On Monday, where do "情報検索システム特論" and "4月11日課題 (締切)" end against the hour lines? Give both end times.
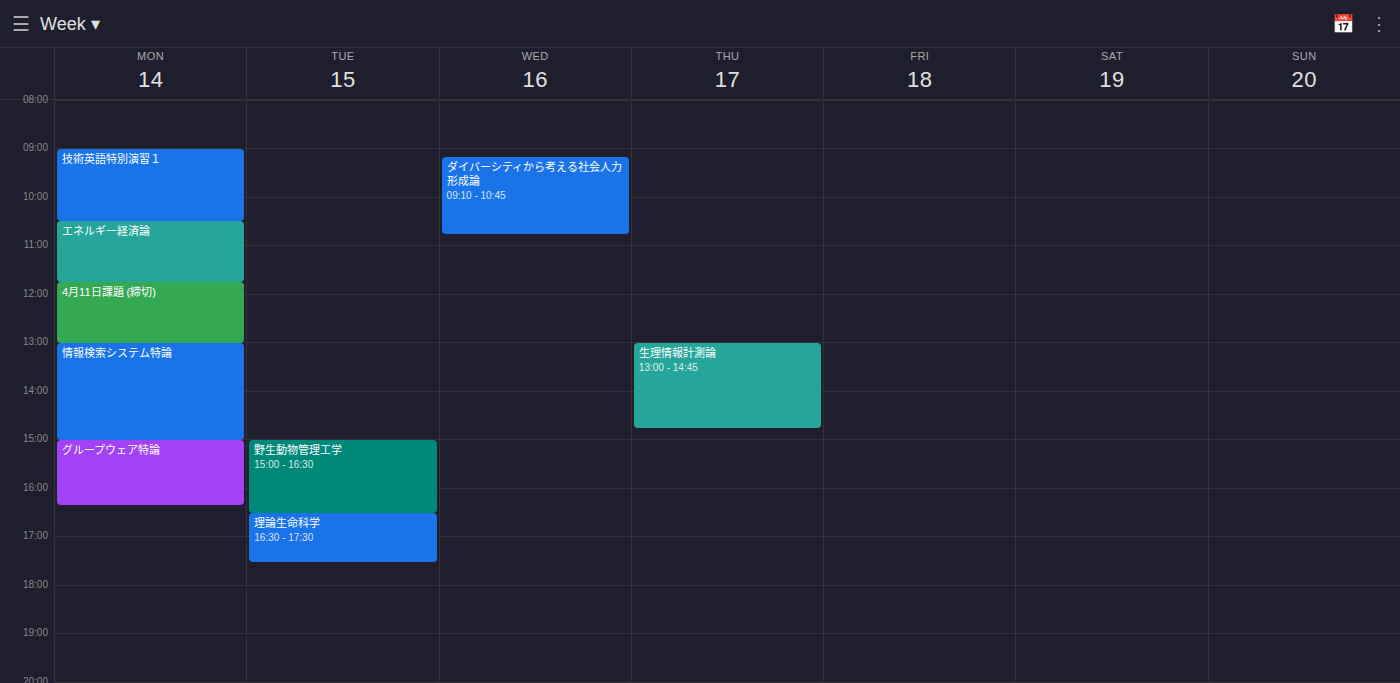
"情報検索システム特論": 3:00 PM, exactly on the 3 PM line. "4月11日課題 (締切)": 1:00 PM, exactly on the 1 PM line.